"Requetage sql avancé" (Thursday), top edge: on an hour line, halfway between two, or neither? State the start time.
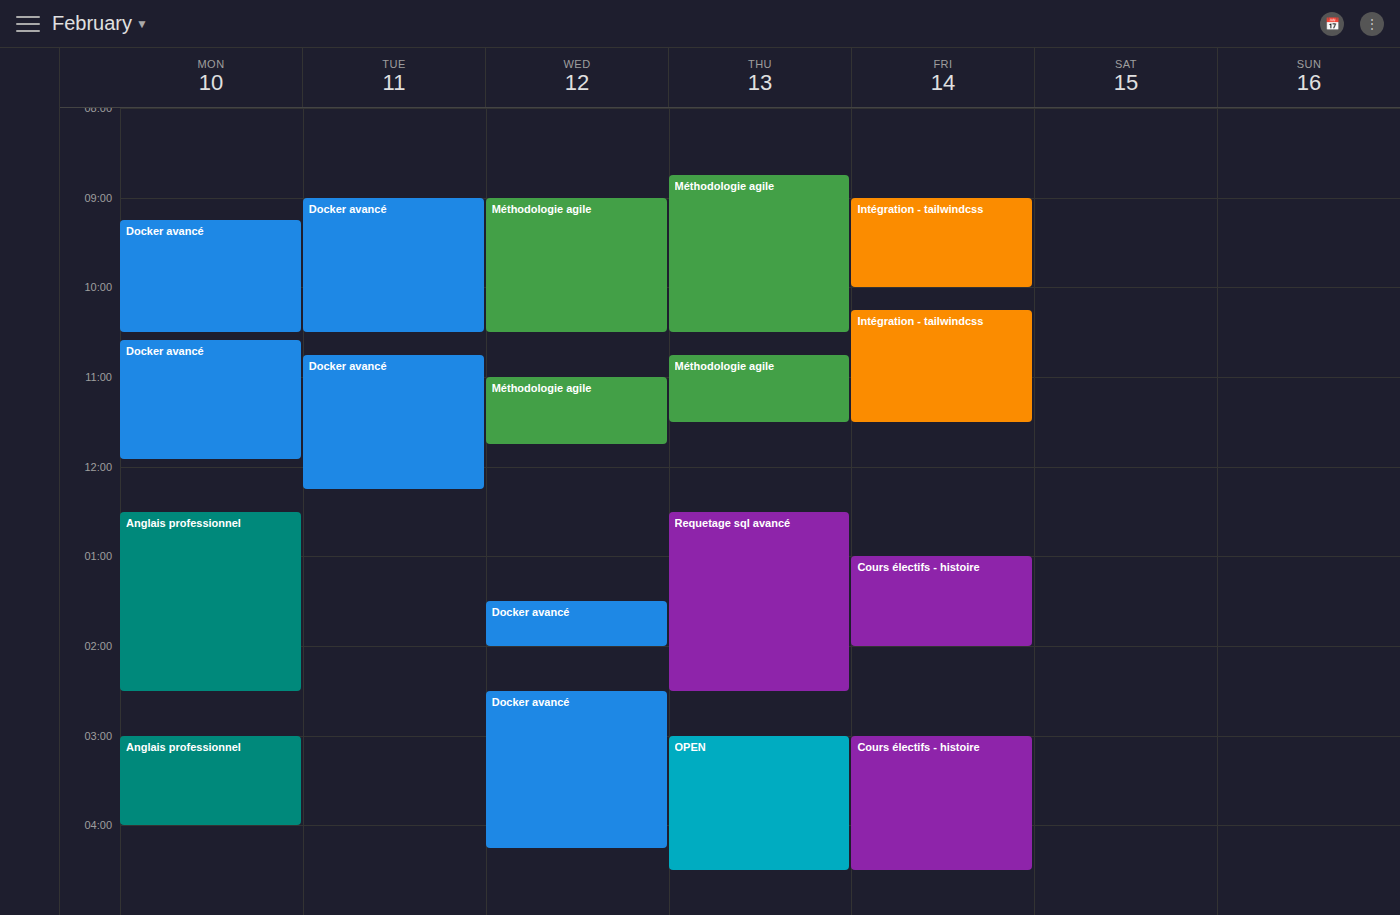
12:30 -- halfway between the 12:00 and 13:00 lines.